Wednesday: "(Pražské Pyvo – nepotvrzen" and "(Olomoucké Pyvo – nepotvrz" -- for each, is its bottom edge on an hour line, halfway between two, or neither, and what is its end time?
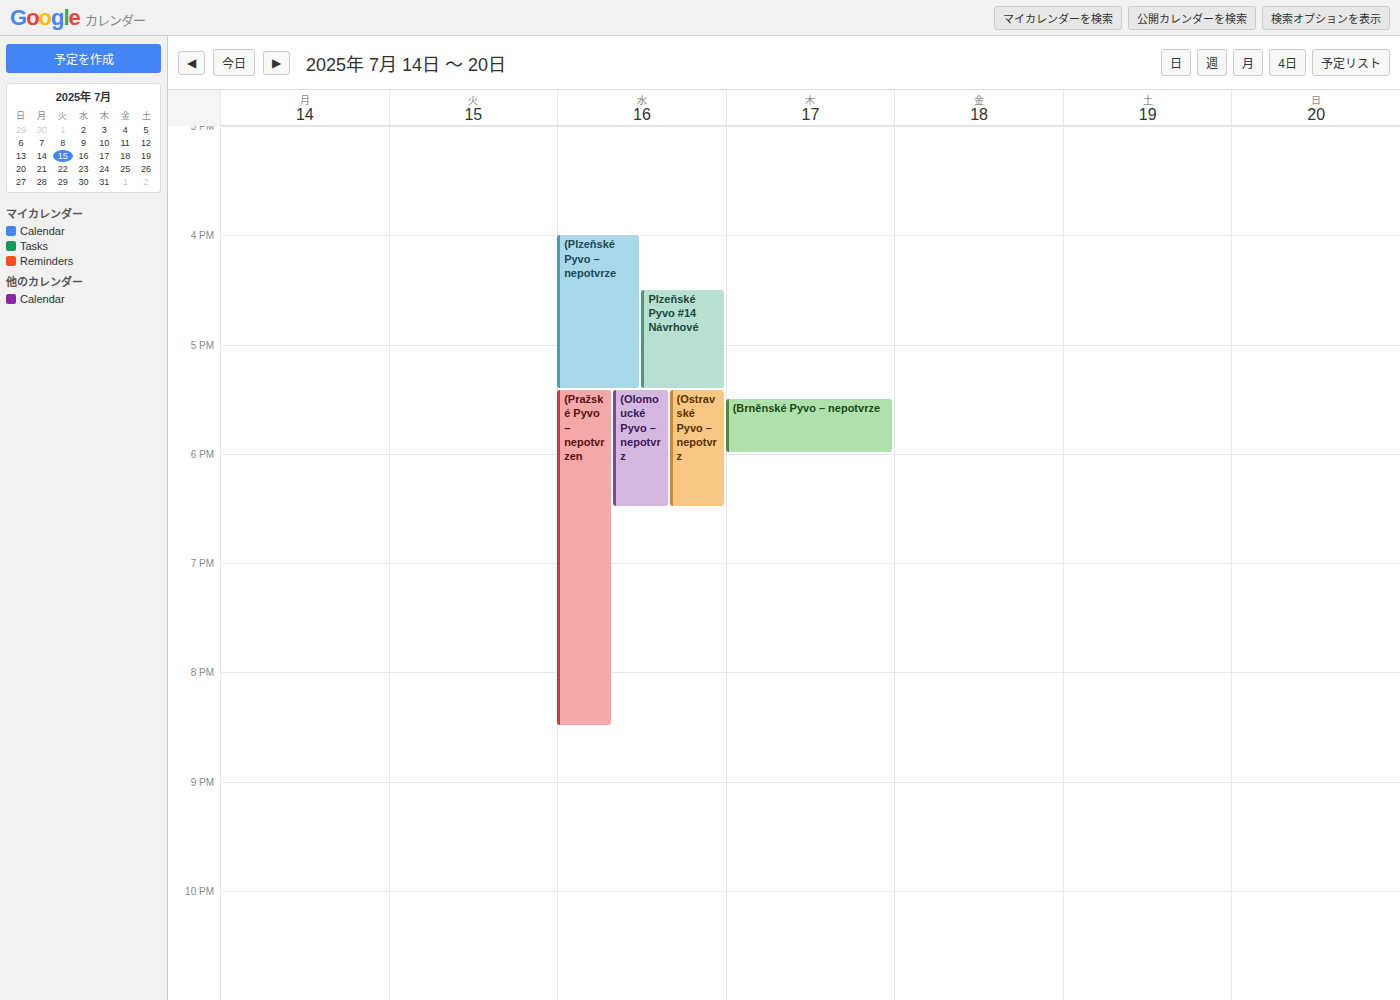
"(Pražské Pyvo – nepotvrzen": 8:30 PM, halfway between the 8 PM and 9 PM lines. "(Olomoucké Pyvo – nepotvrz": 6:30 PM, halfway between the 6 PM and 7 PM lines.